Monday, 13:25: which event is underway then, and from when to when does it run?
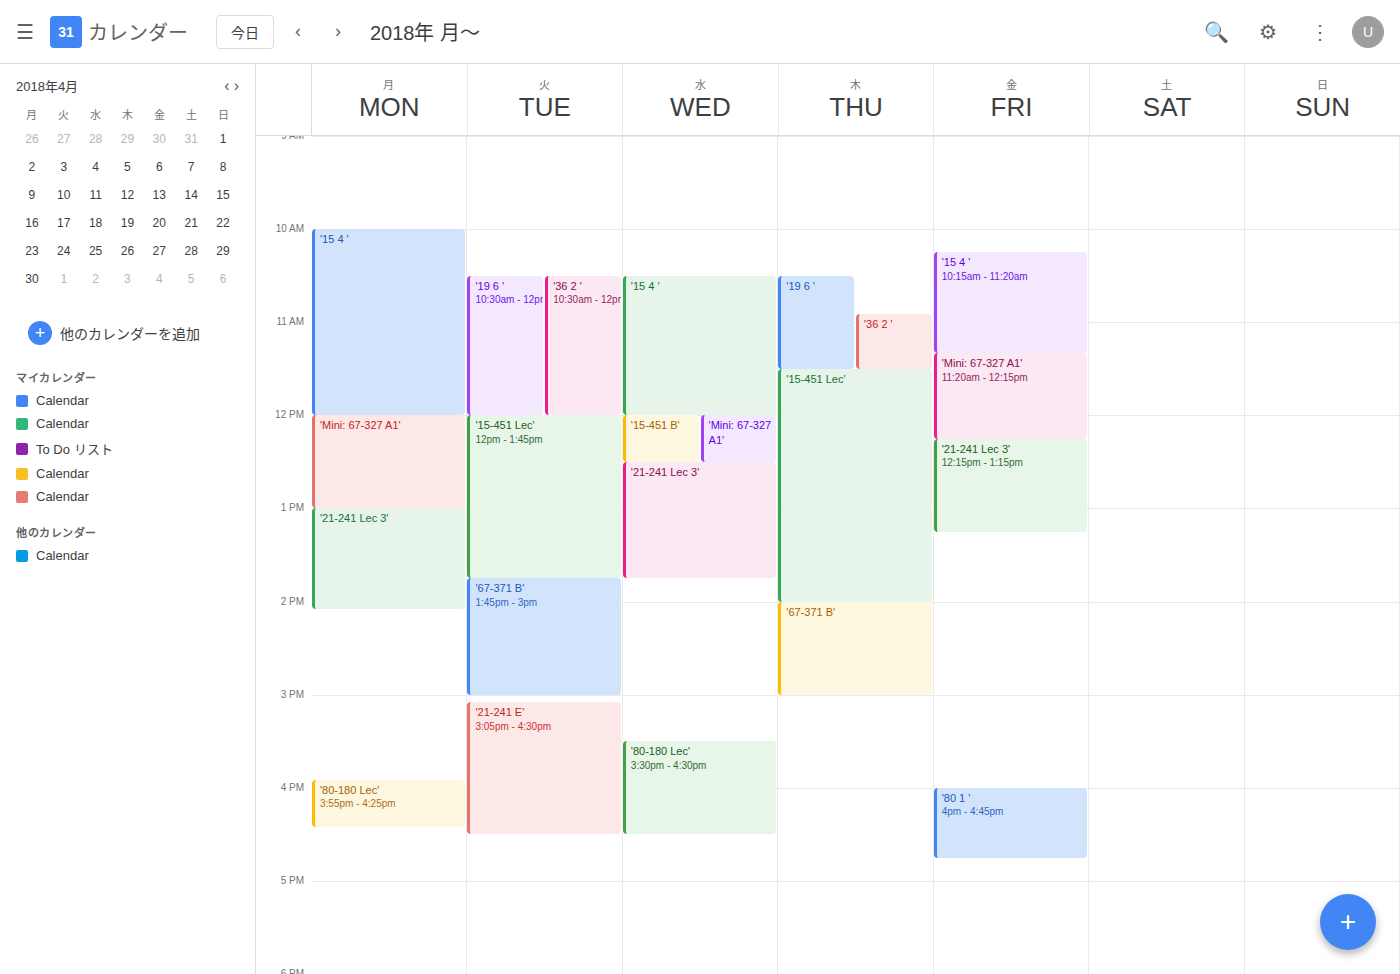
"'21-241 Lec 3'", 13:00 to 14:05